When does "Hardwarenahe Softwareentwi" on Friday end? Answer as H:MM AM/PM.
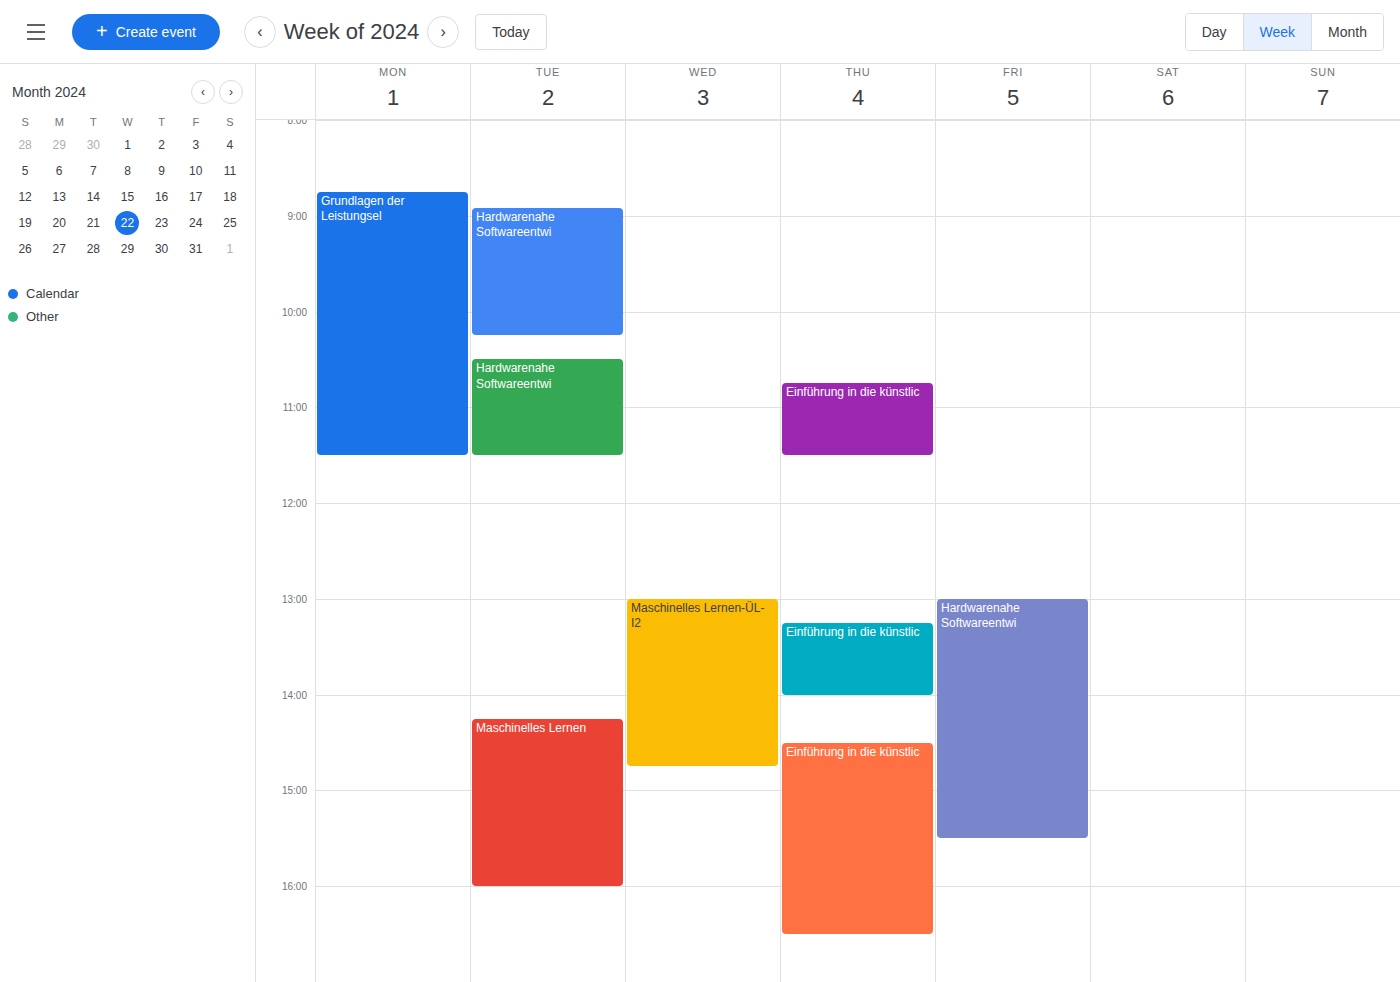
3:30 PM